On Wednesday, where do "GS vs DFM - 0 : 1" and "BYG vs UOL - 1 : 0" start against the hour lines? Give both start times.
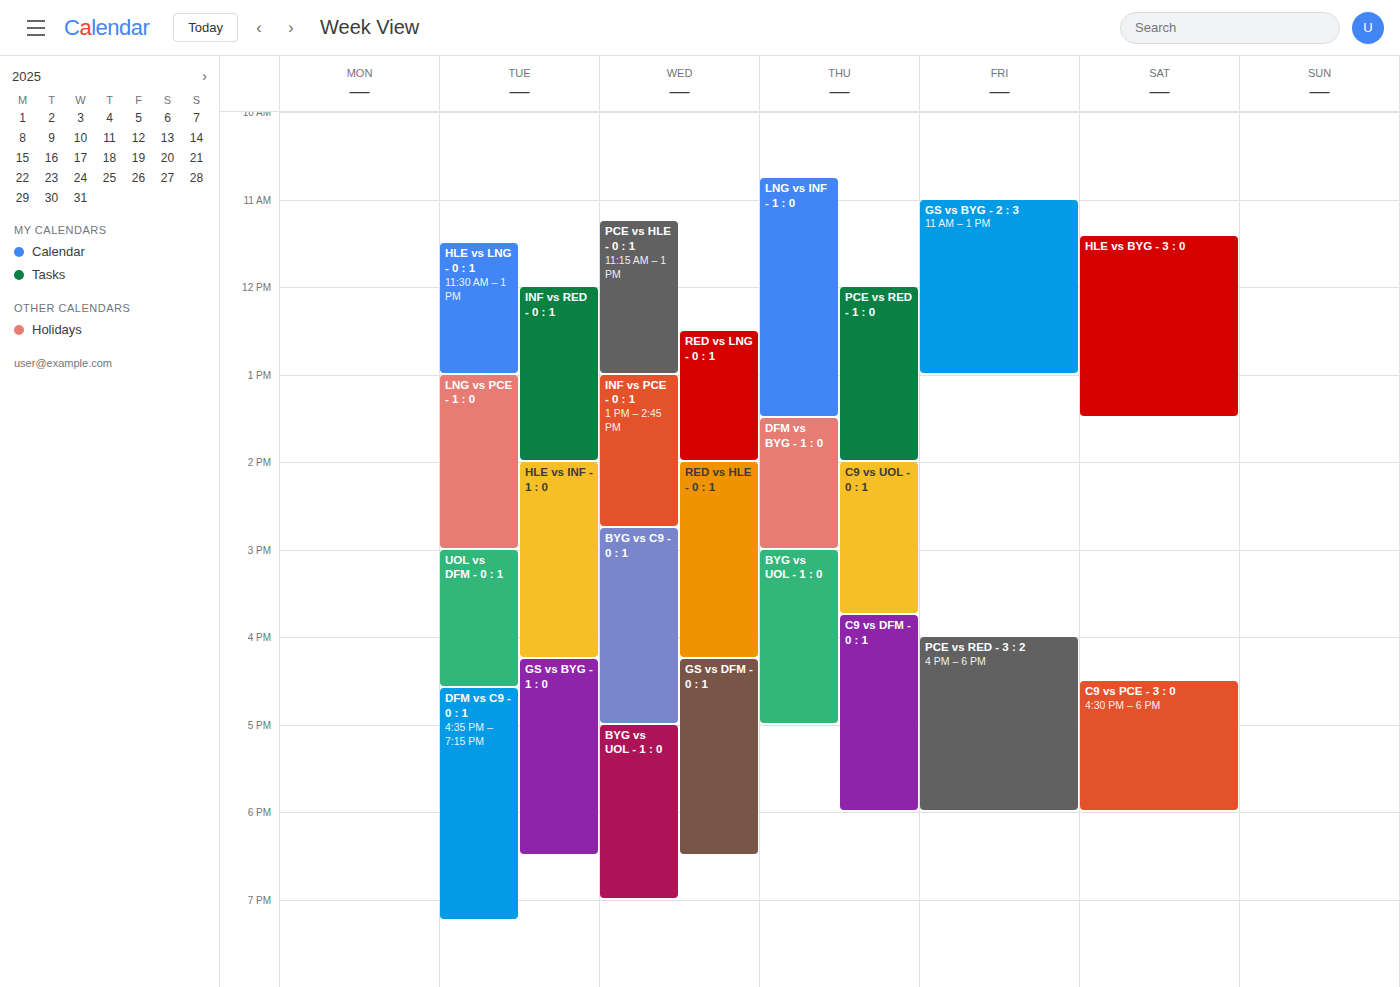
"GS vs DFM - 0 : 1": 16:15, neither: a quarter of the way from the 16:00 line to the 17:00 line. "BYG vs UOL - 1 : 0": 17:00, exactly on the 17:00 line.